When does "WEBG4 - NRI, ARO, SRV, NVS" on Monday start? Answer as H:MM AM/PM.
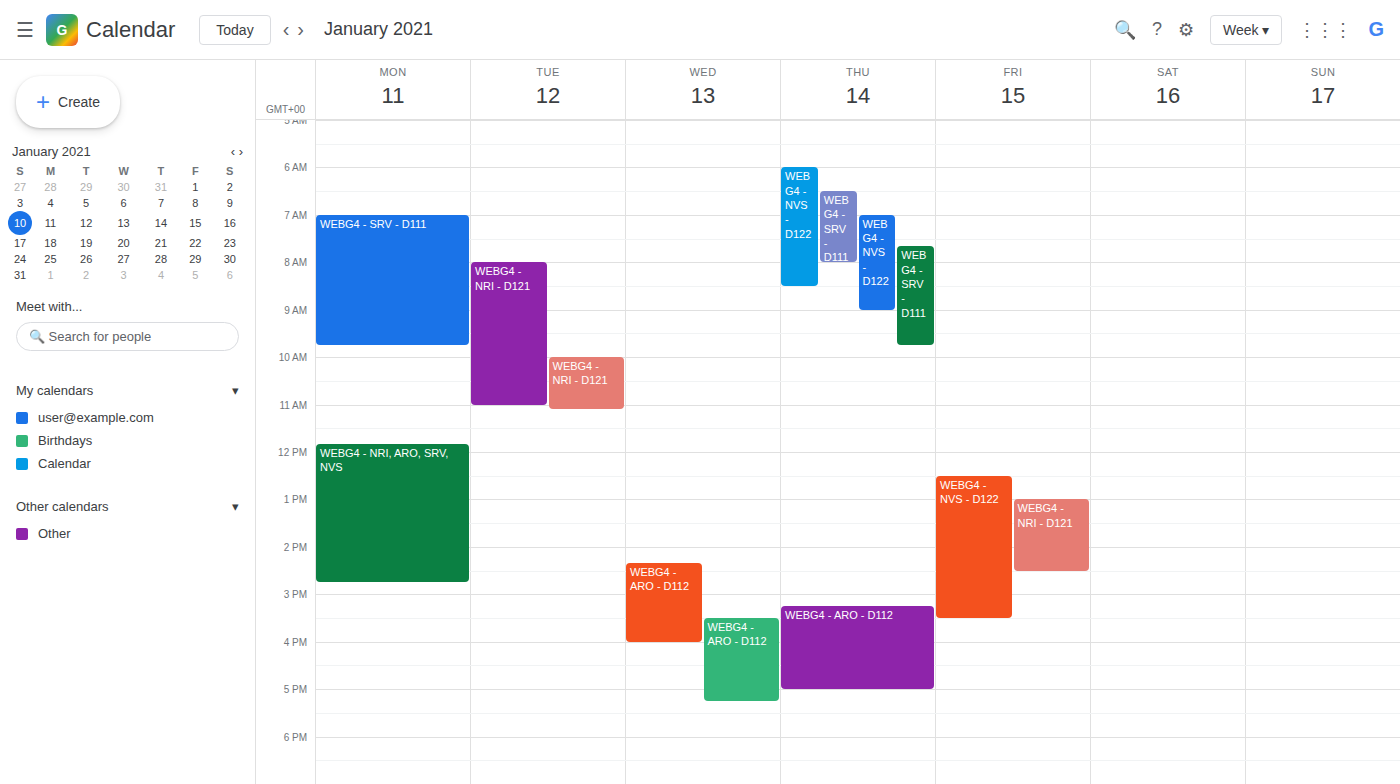
11:50 AM